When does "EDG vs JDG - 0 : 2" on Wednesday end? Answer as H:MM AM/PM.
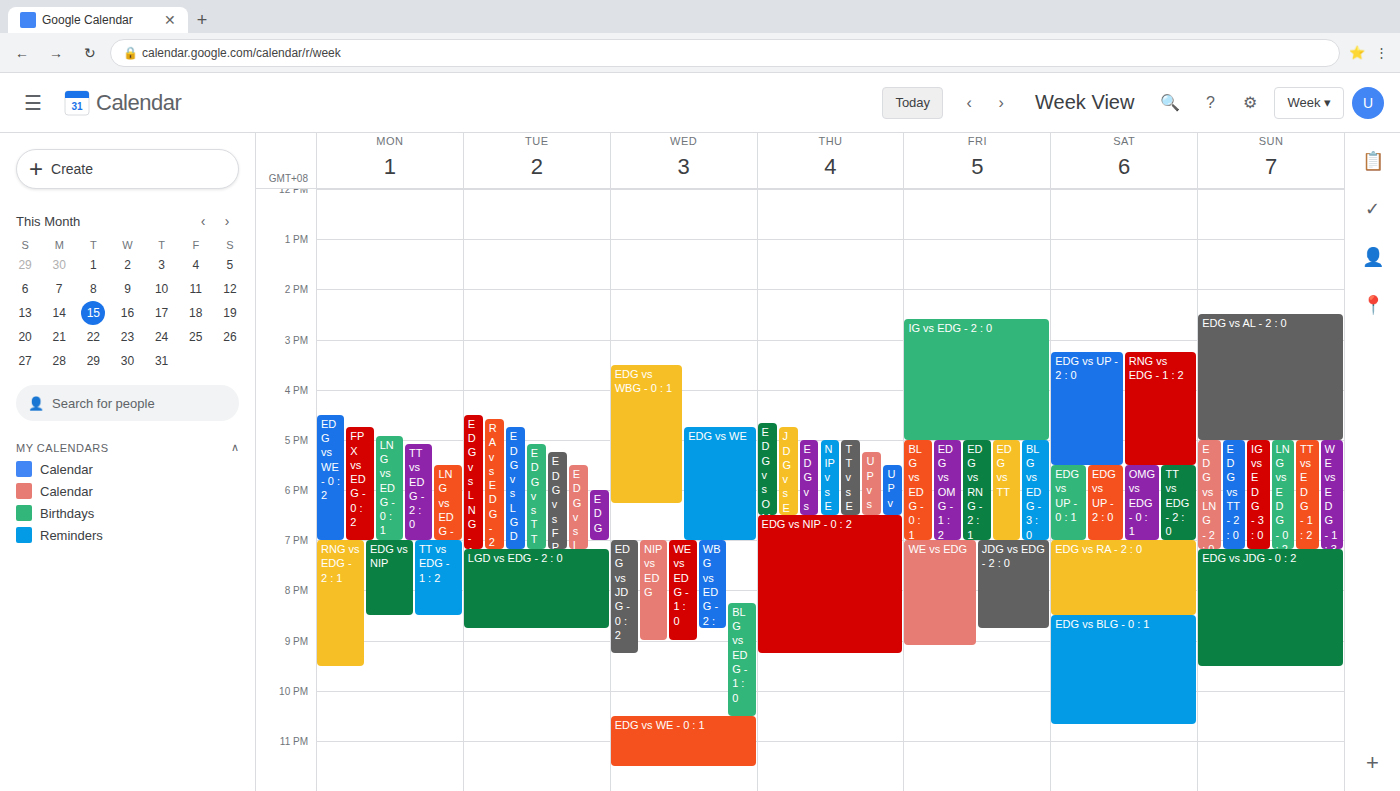
9:15 PM